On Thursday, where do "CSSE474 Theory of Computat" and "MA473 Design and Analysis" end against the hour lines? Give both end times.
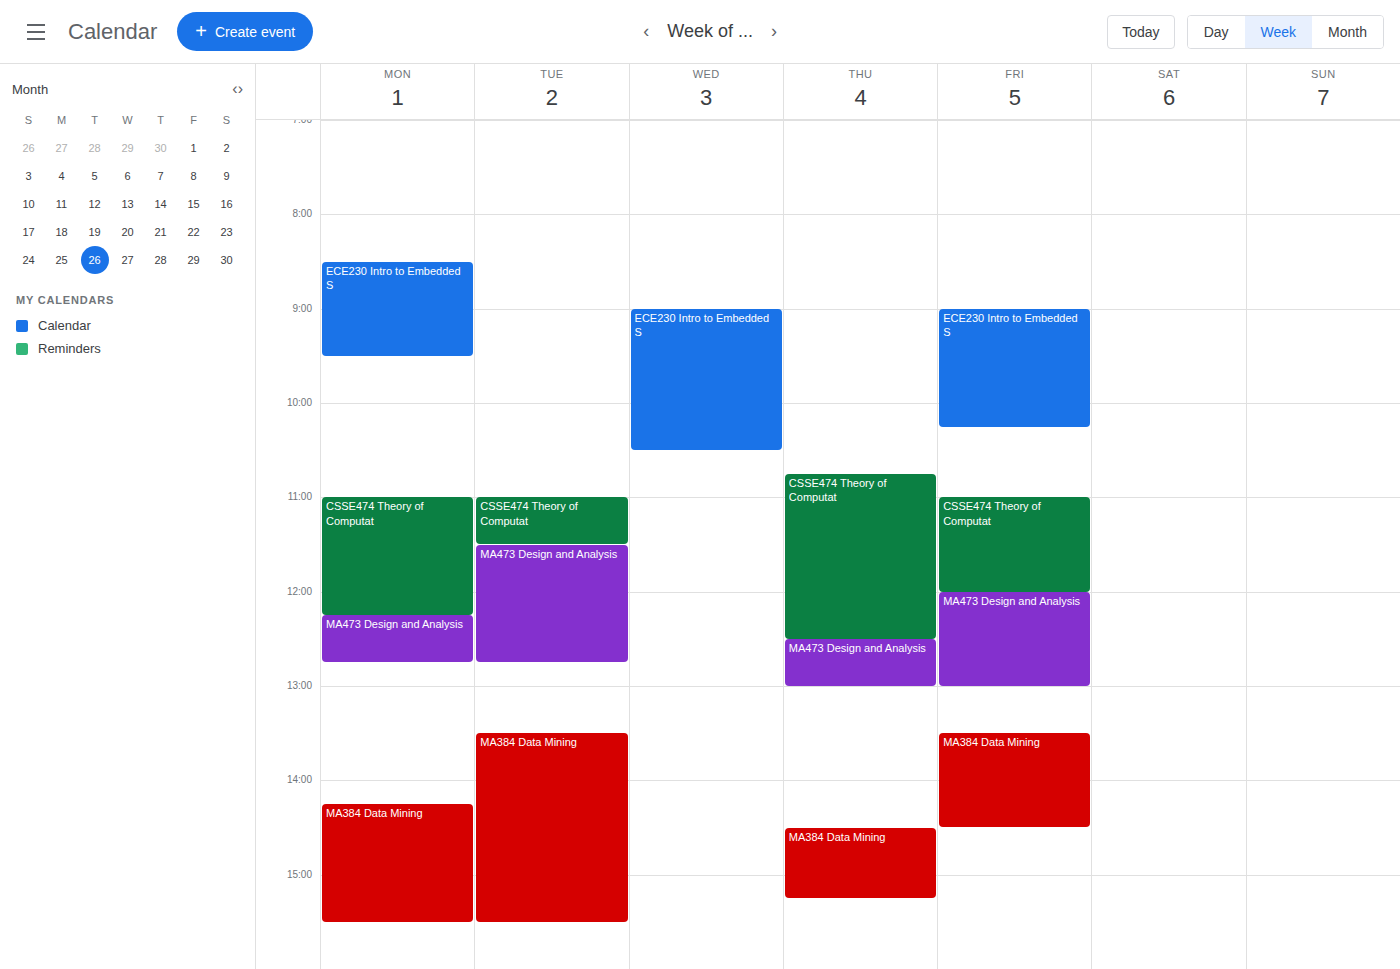
"CSSE474 Theory of Computat": 12:30 PM, halfway between the 12 PM and 1 PM lines. "MA473 Design and Analysis": 1:00 PM, exactly on the 1 PM line.